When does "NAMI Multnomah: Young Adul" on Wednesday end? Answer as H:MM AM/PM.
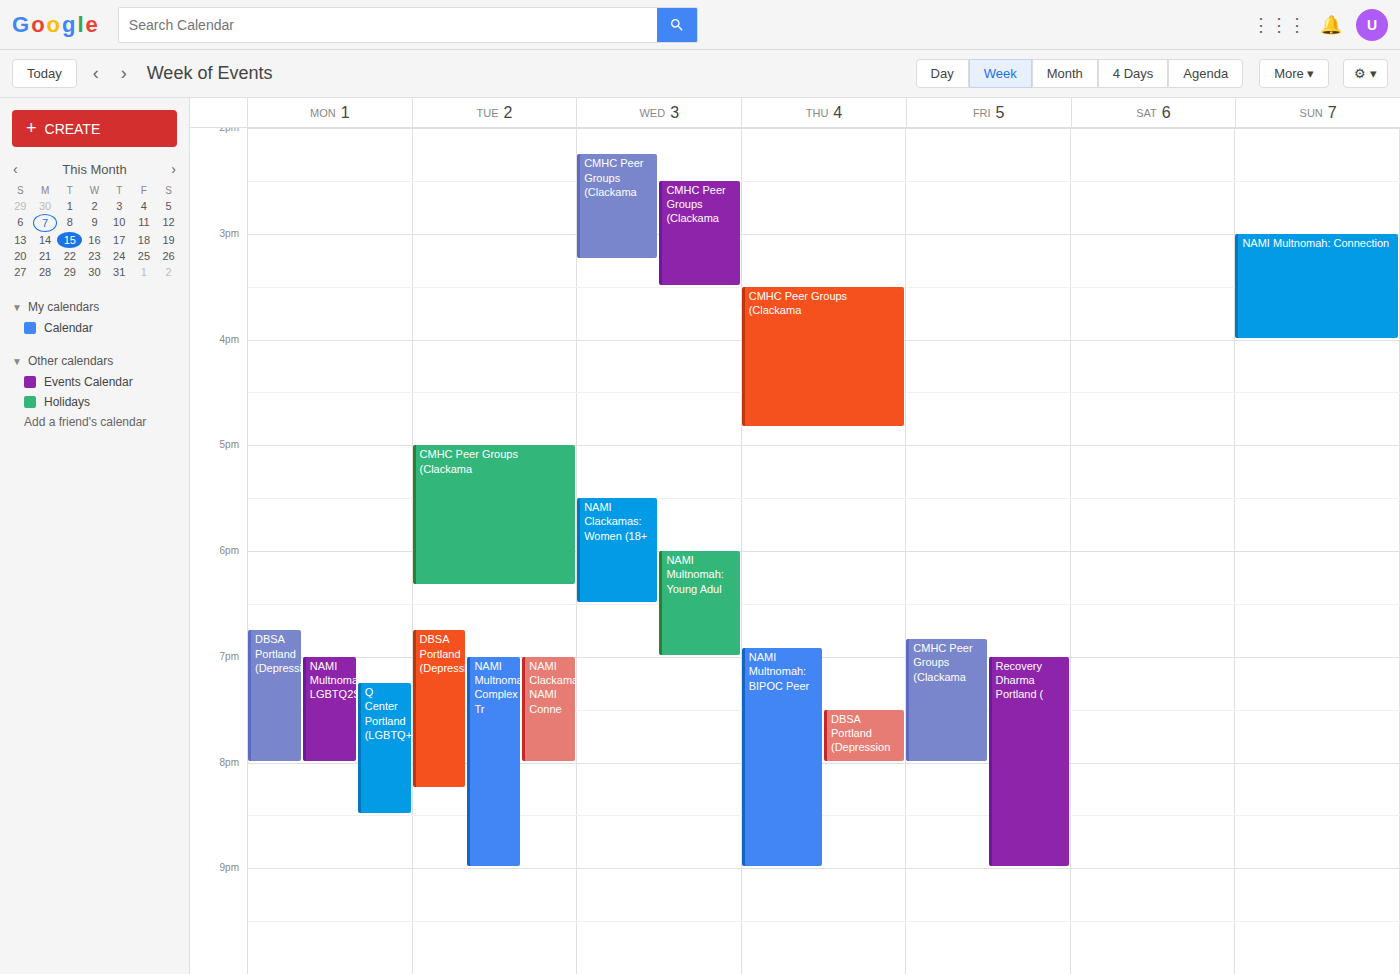
7:00 PM